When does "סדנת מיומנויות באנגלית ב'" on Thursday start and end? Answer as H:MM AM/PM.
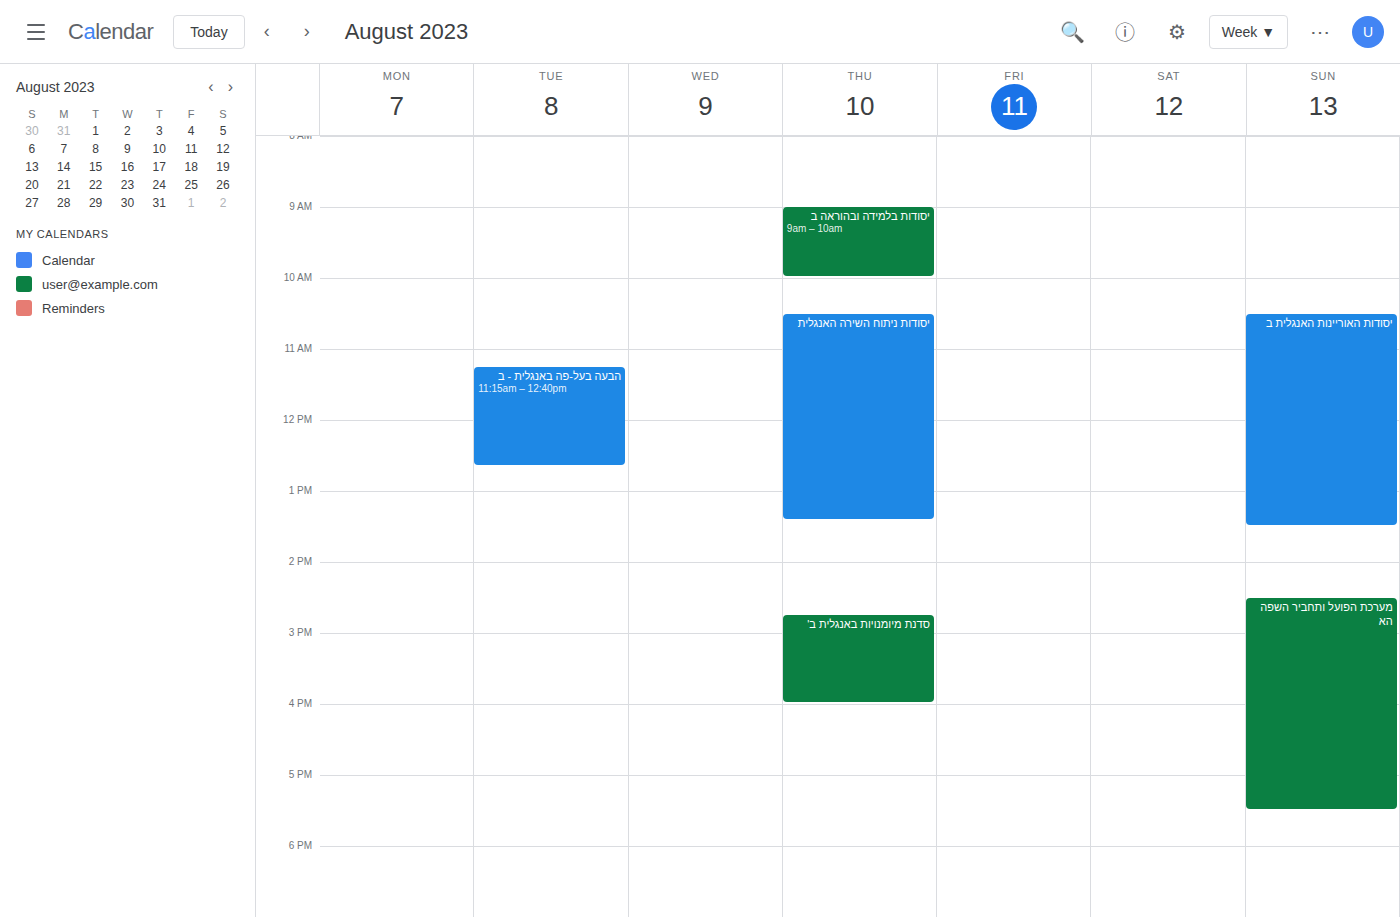
2:45 PM to 4:00 PM